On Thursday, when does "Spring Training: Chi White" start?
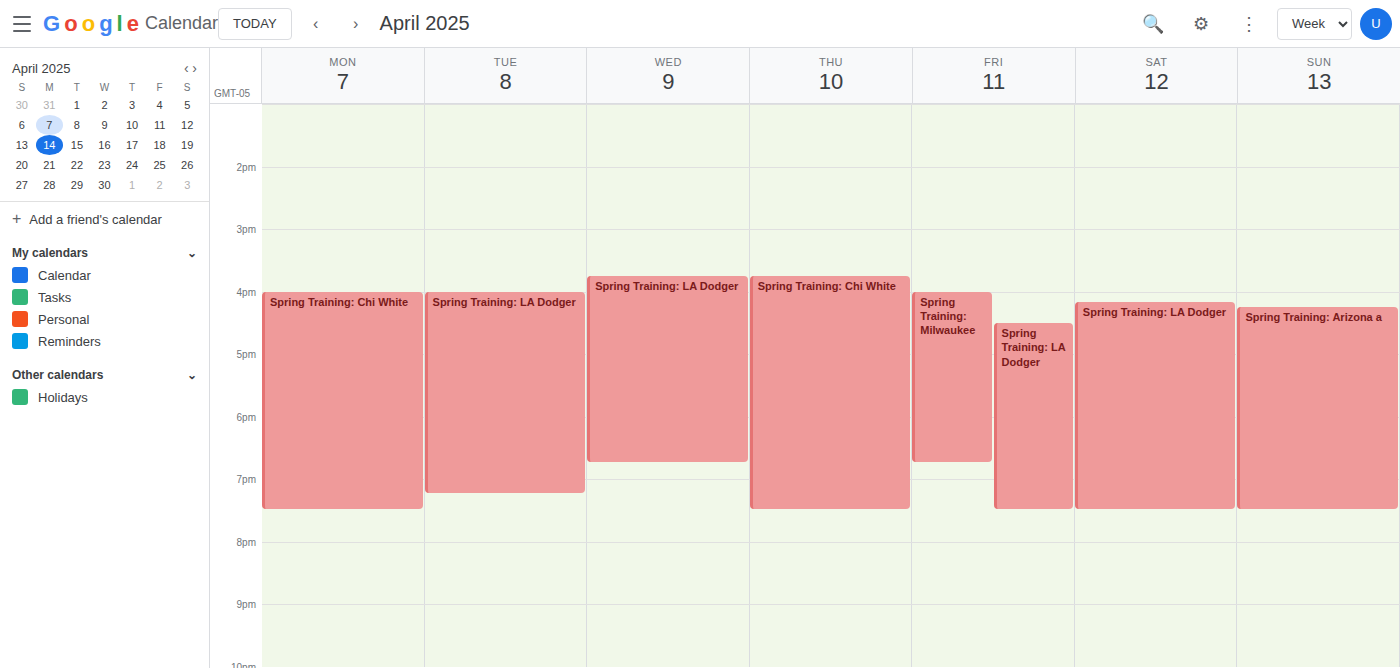
3:45 PM